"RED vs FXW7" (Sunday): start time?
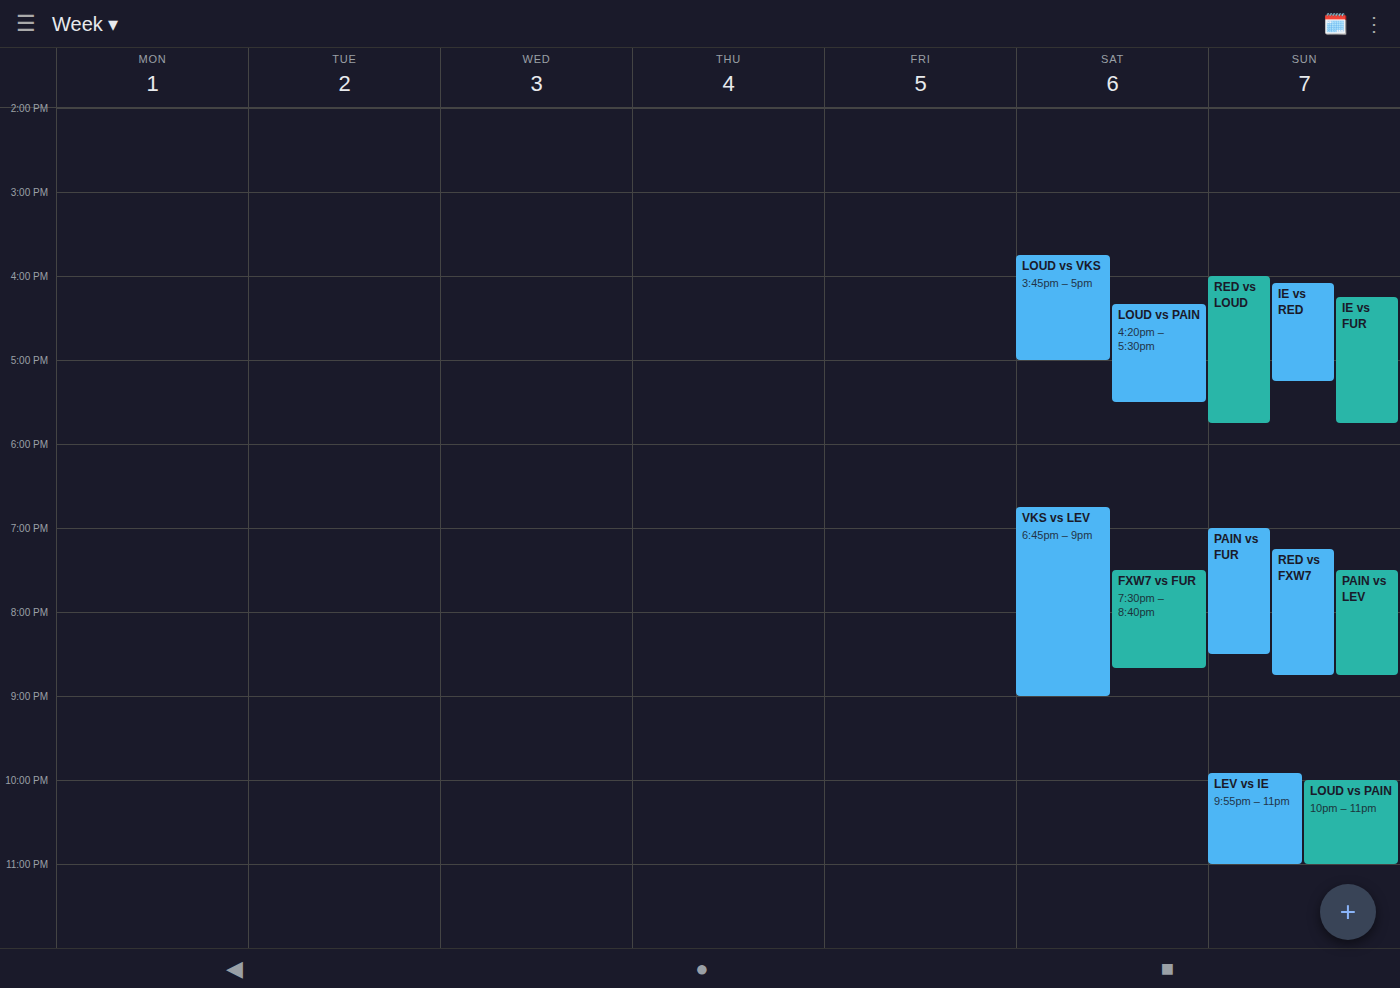
7:15 PM